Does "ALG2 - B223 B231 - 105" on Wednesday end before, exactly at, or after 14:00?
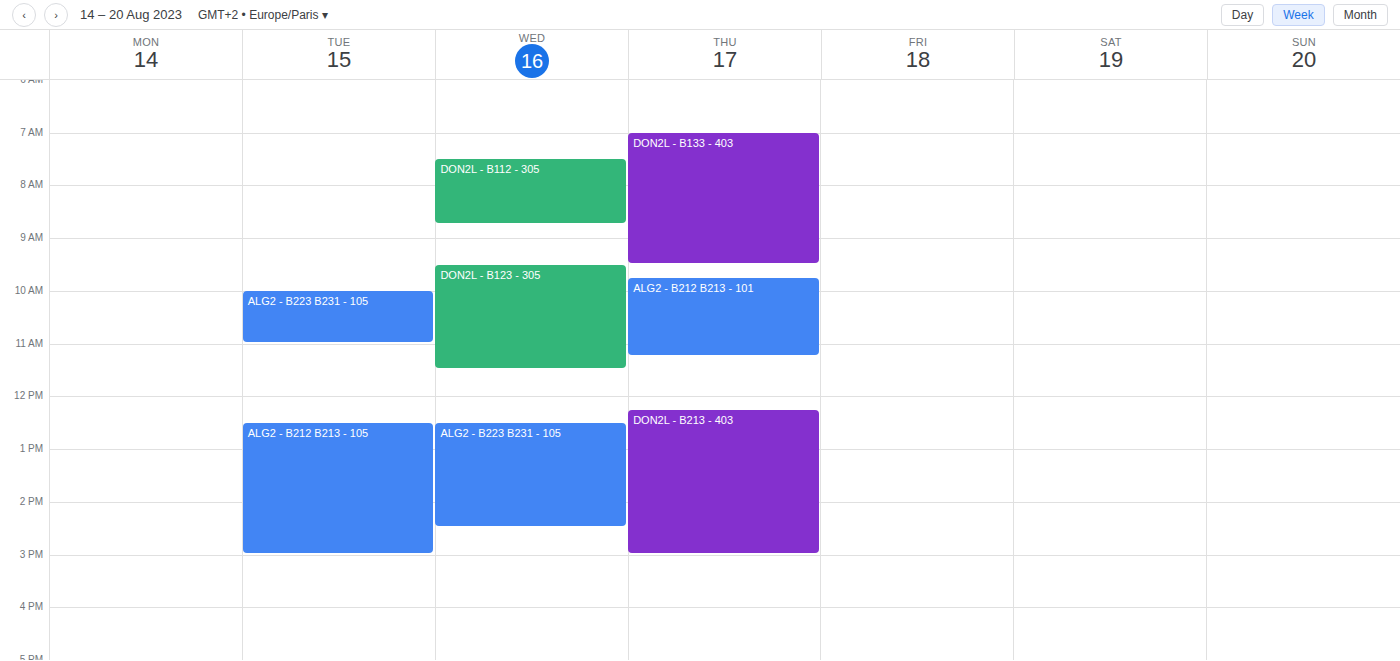
14:30 -- after 14:00, 30 minutes below the 14:00 line.